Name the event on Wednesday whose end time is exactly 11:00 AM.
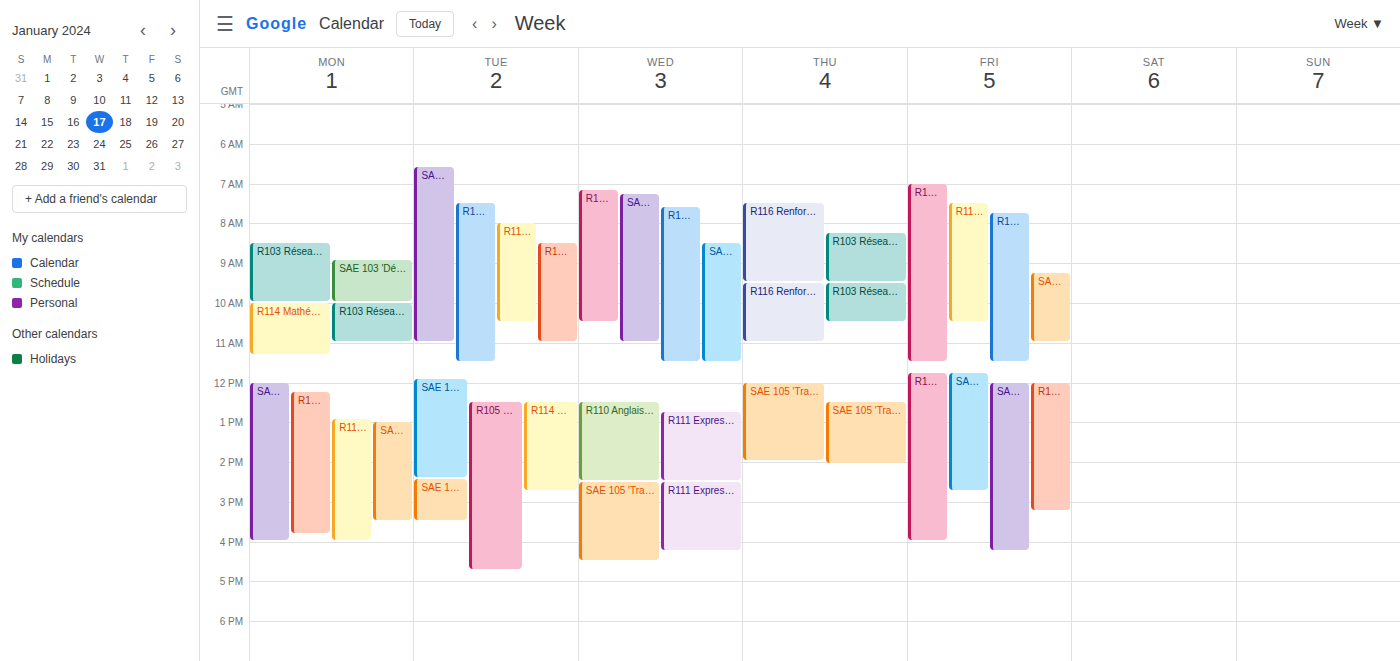
"SAE 102 'S'initier aux rés"